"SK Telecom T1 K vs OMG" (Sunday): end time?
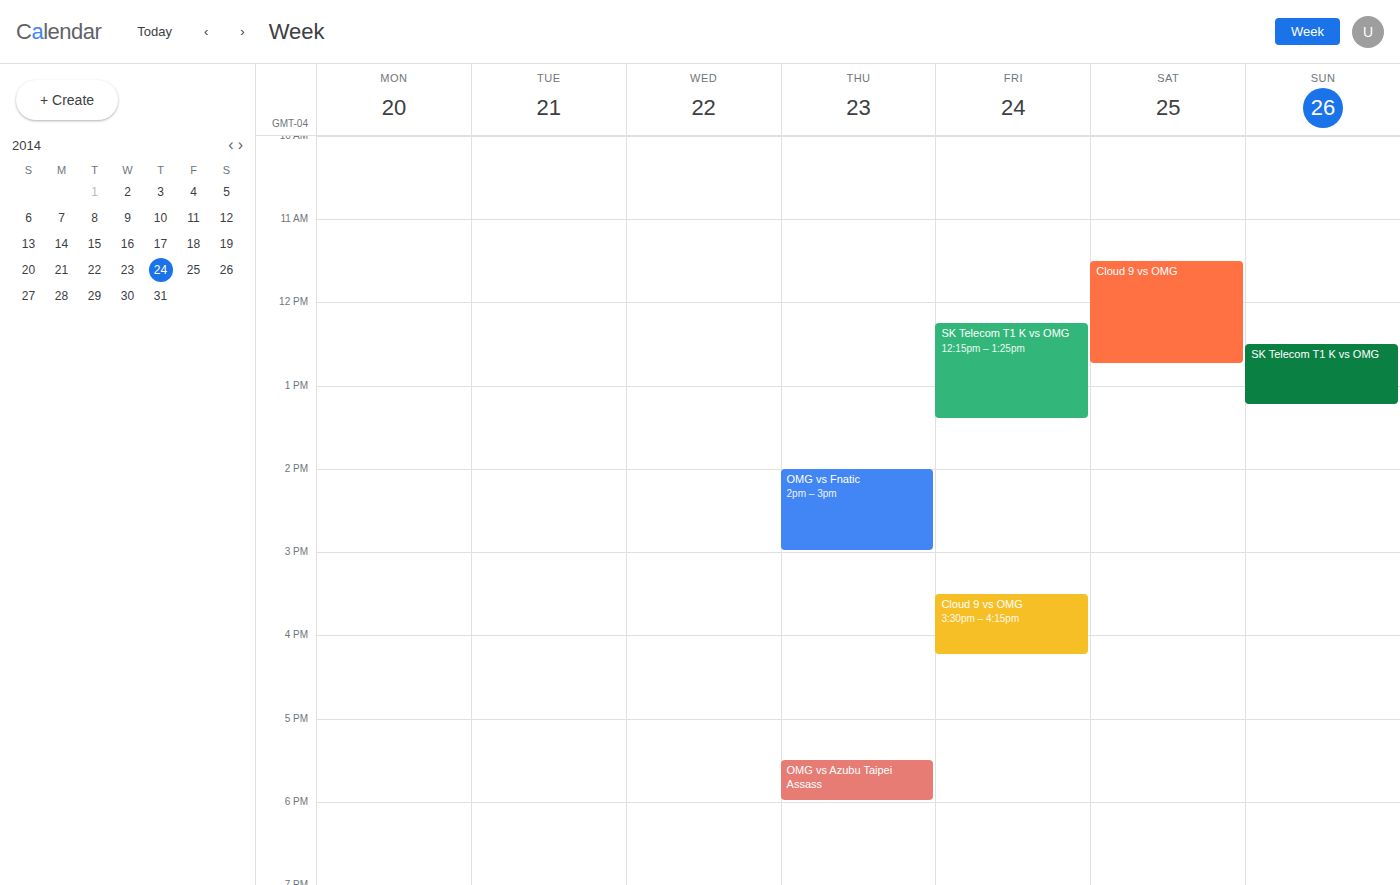
1:15 PM